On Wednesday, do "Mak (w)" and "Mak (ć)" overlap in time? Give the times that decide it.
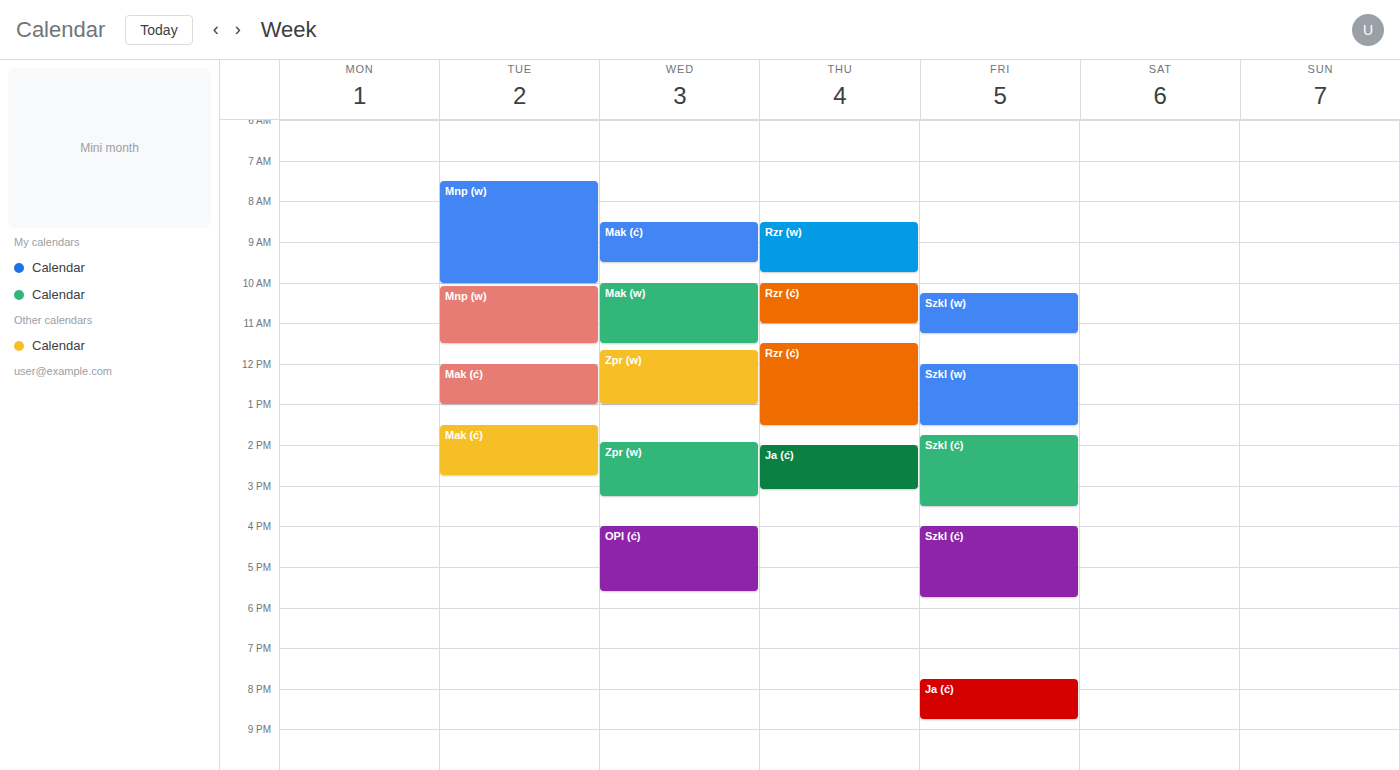
"Mak (ć)" ends at 9:30 AM and "Mak (w)" starts at 10:00 AM -- no overlap.